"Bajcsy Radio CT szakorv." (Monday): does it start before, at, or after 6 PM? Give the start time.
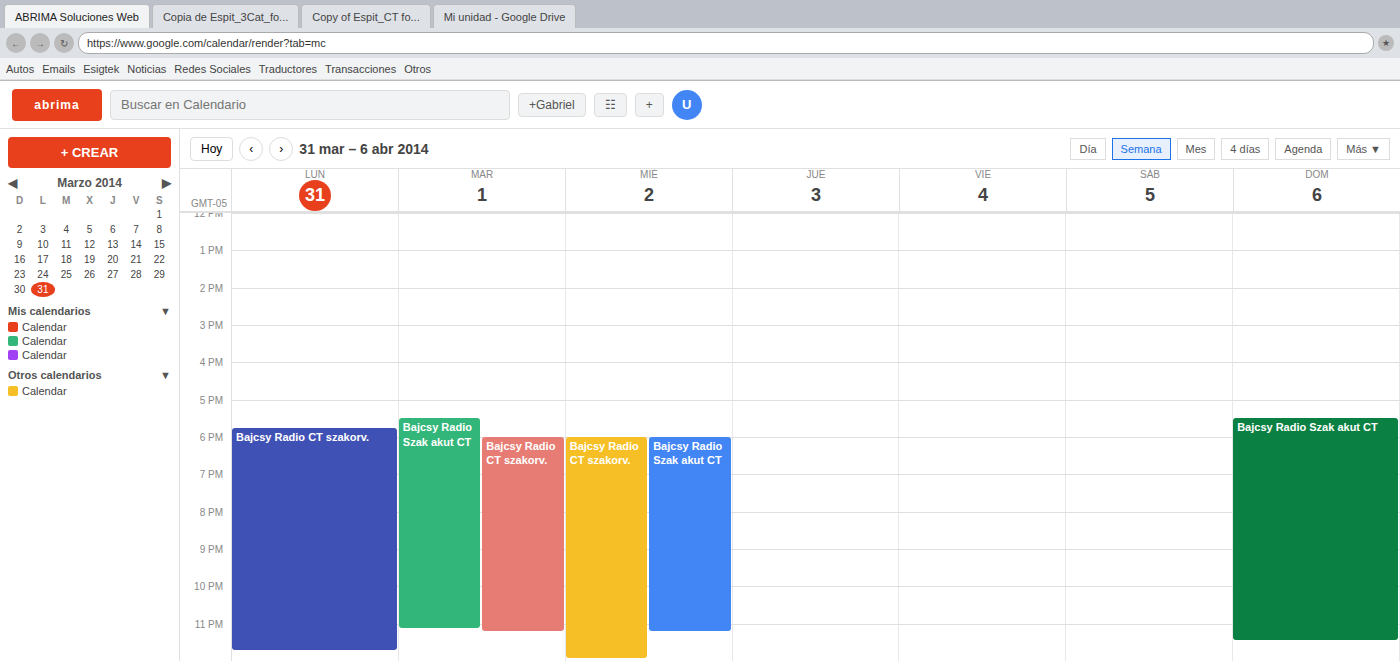
5:45 PM -- before 6 PM, 15 minutes above the 6 PM line.